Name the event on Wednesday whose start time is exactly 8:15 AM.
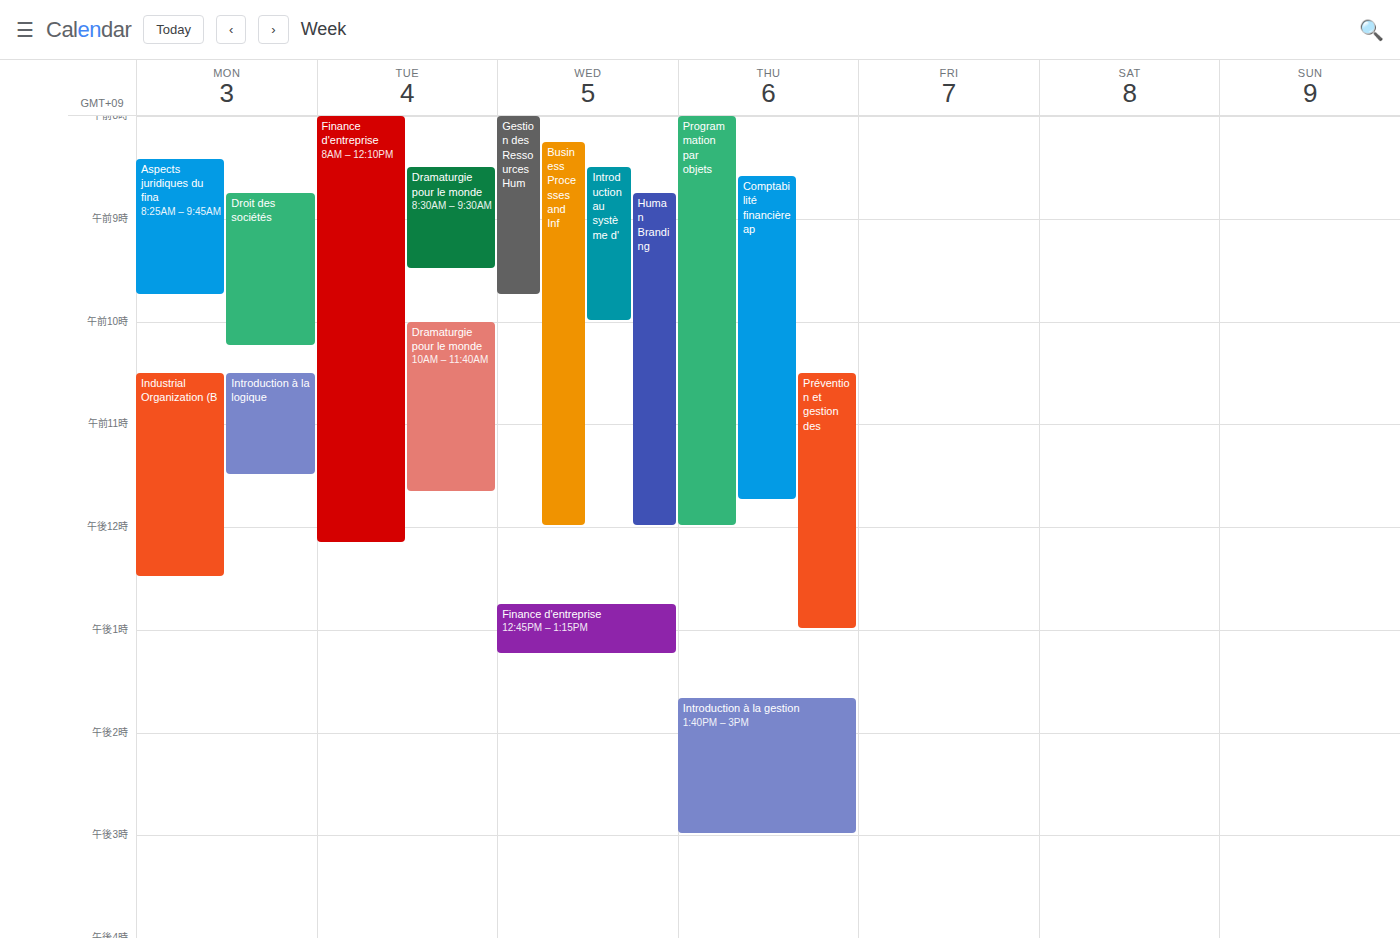
"Business Processes and Inf"